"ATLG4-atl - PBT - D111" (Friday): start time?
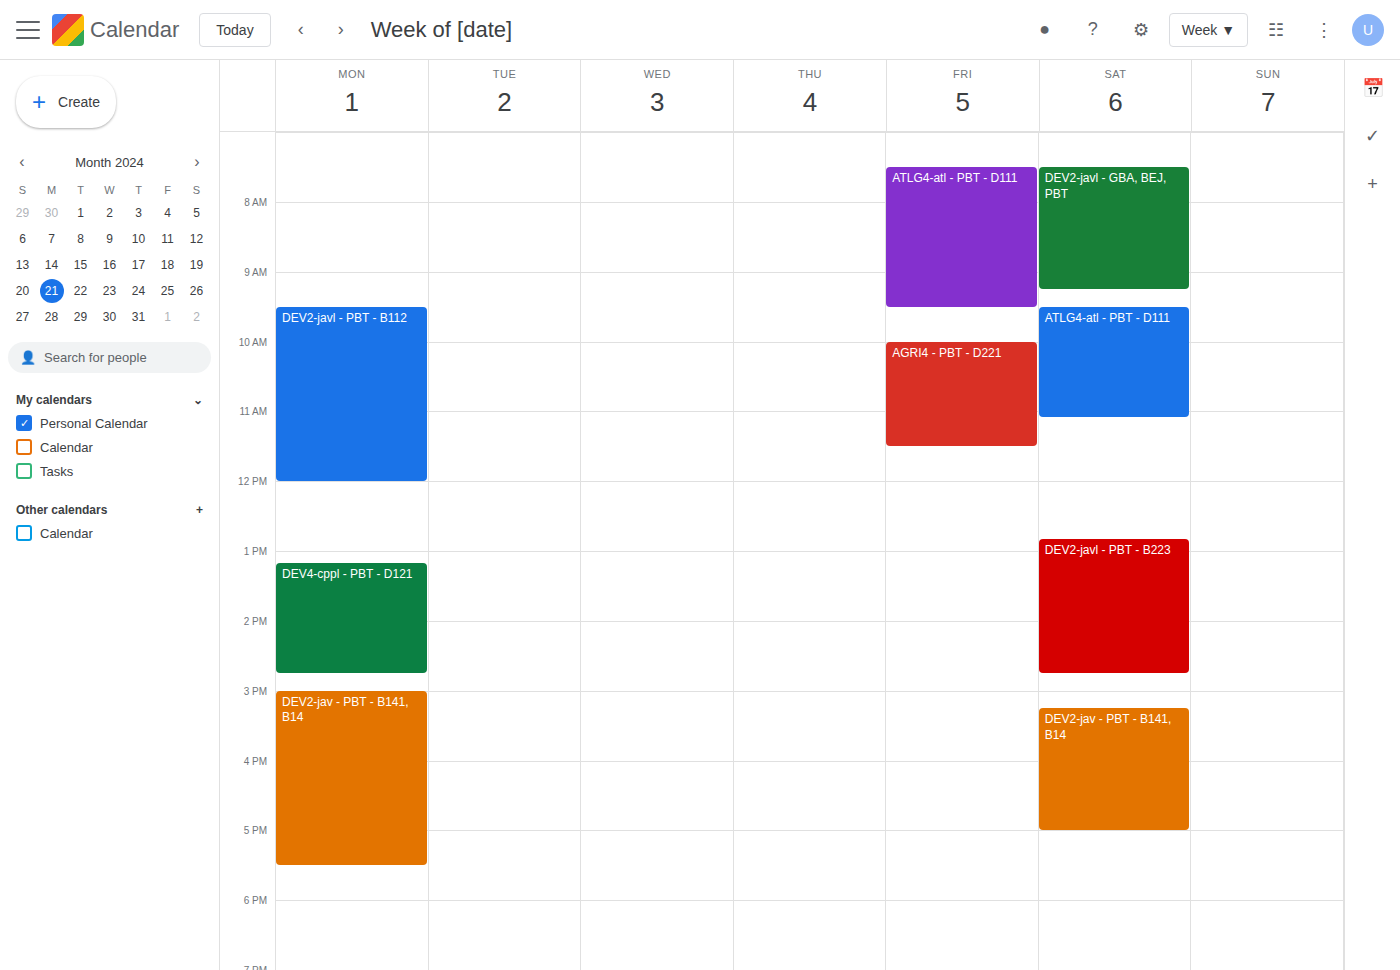
7:30 AM